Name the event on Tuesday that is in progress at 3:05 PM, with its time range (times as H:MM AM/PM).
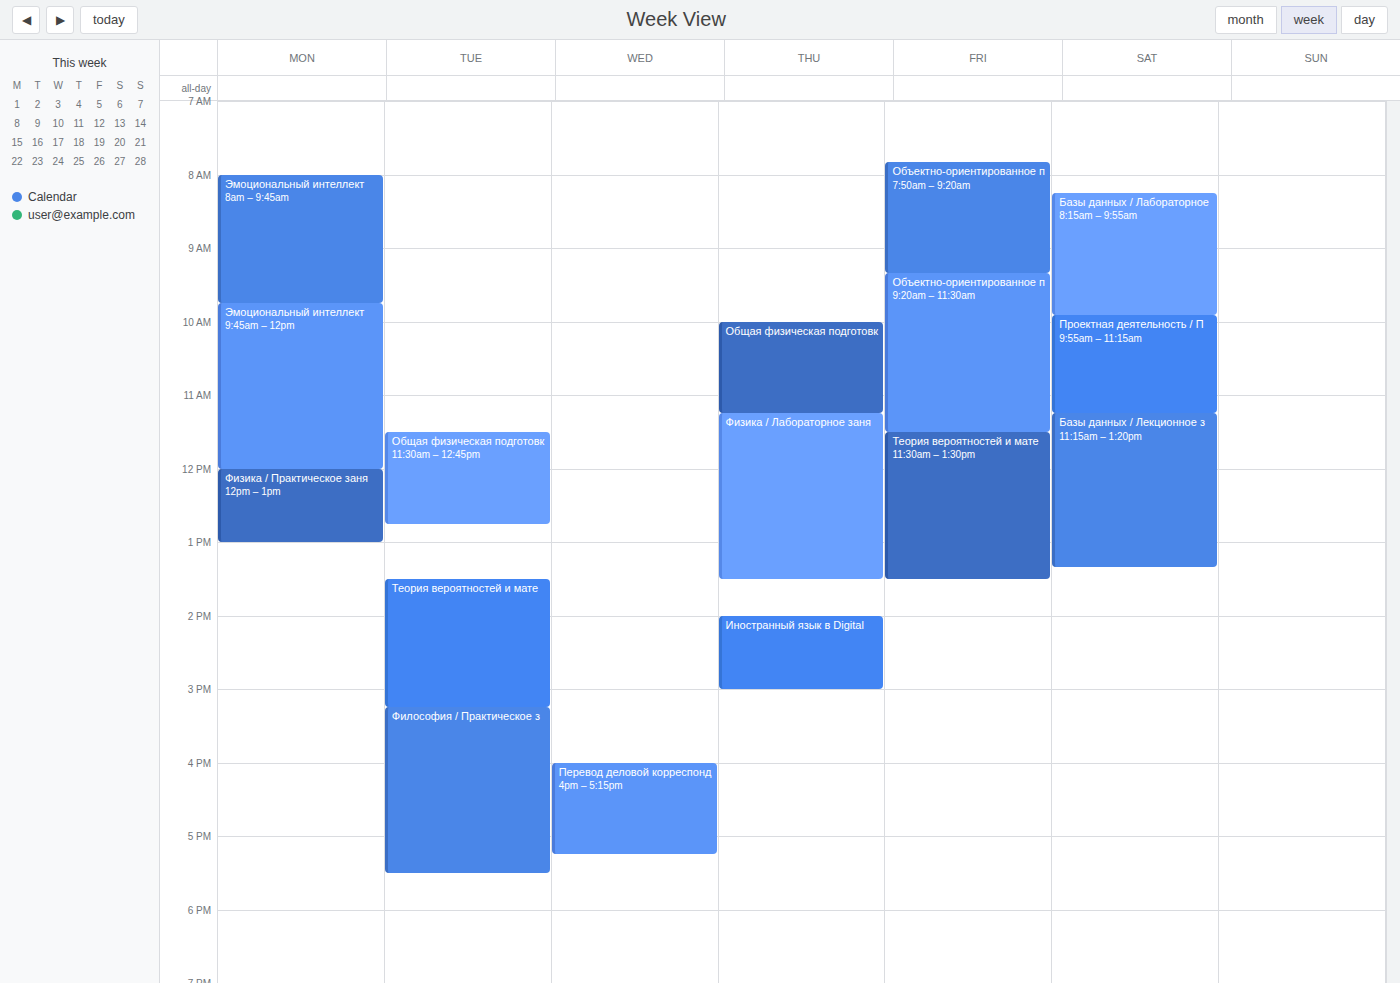
"Теория вероятностей и мате", 1:30 PM to 3:15 PM